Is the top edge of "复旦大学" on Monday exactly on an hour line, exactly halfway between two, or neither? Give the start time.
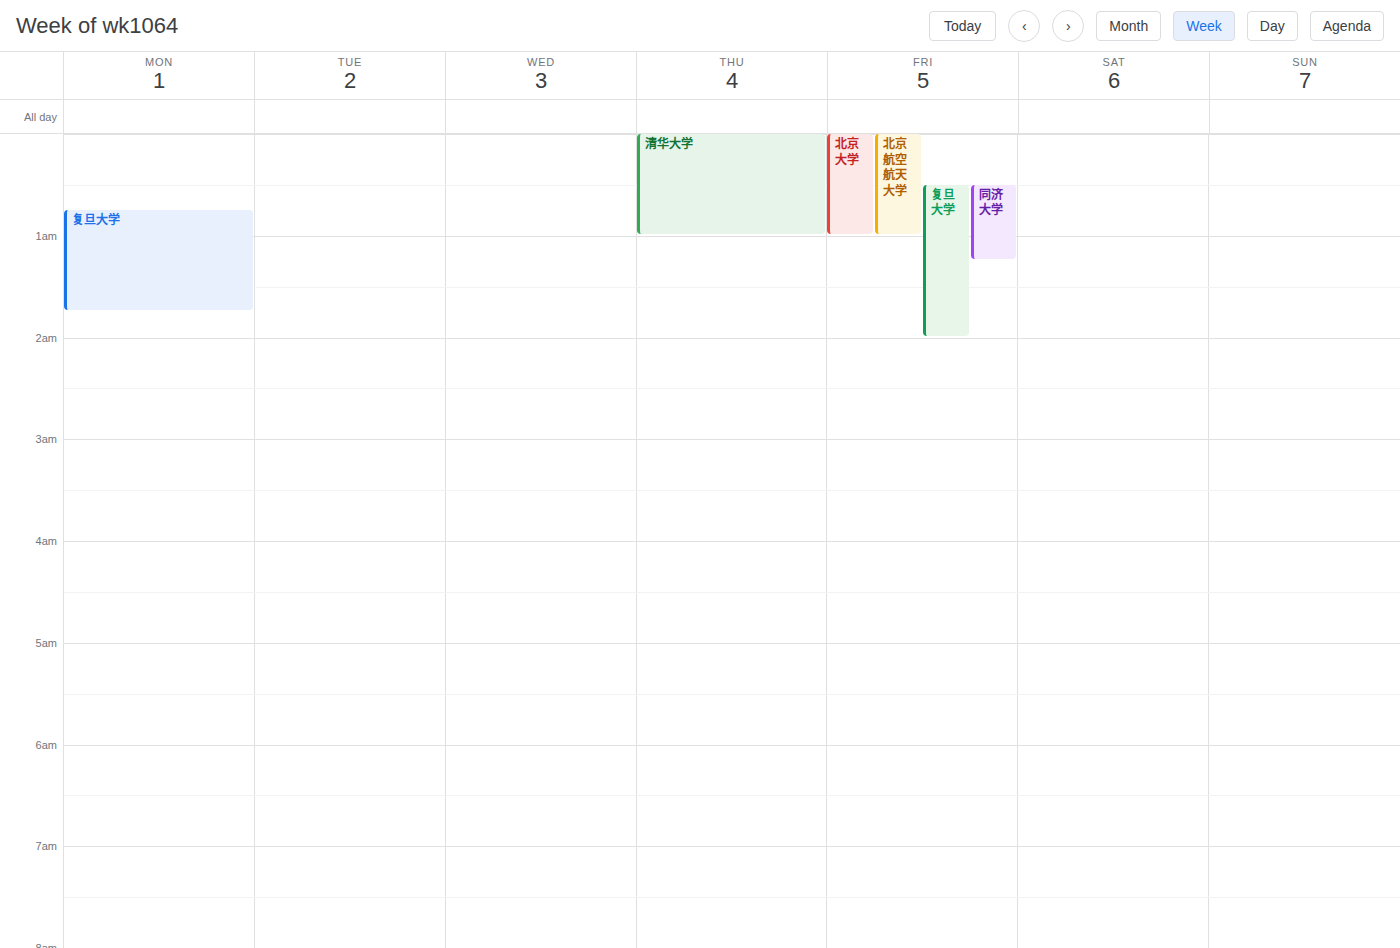
12:45 AM -- neither: three quarters of the way from the 12 AM line to the 1 AM line.